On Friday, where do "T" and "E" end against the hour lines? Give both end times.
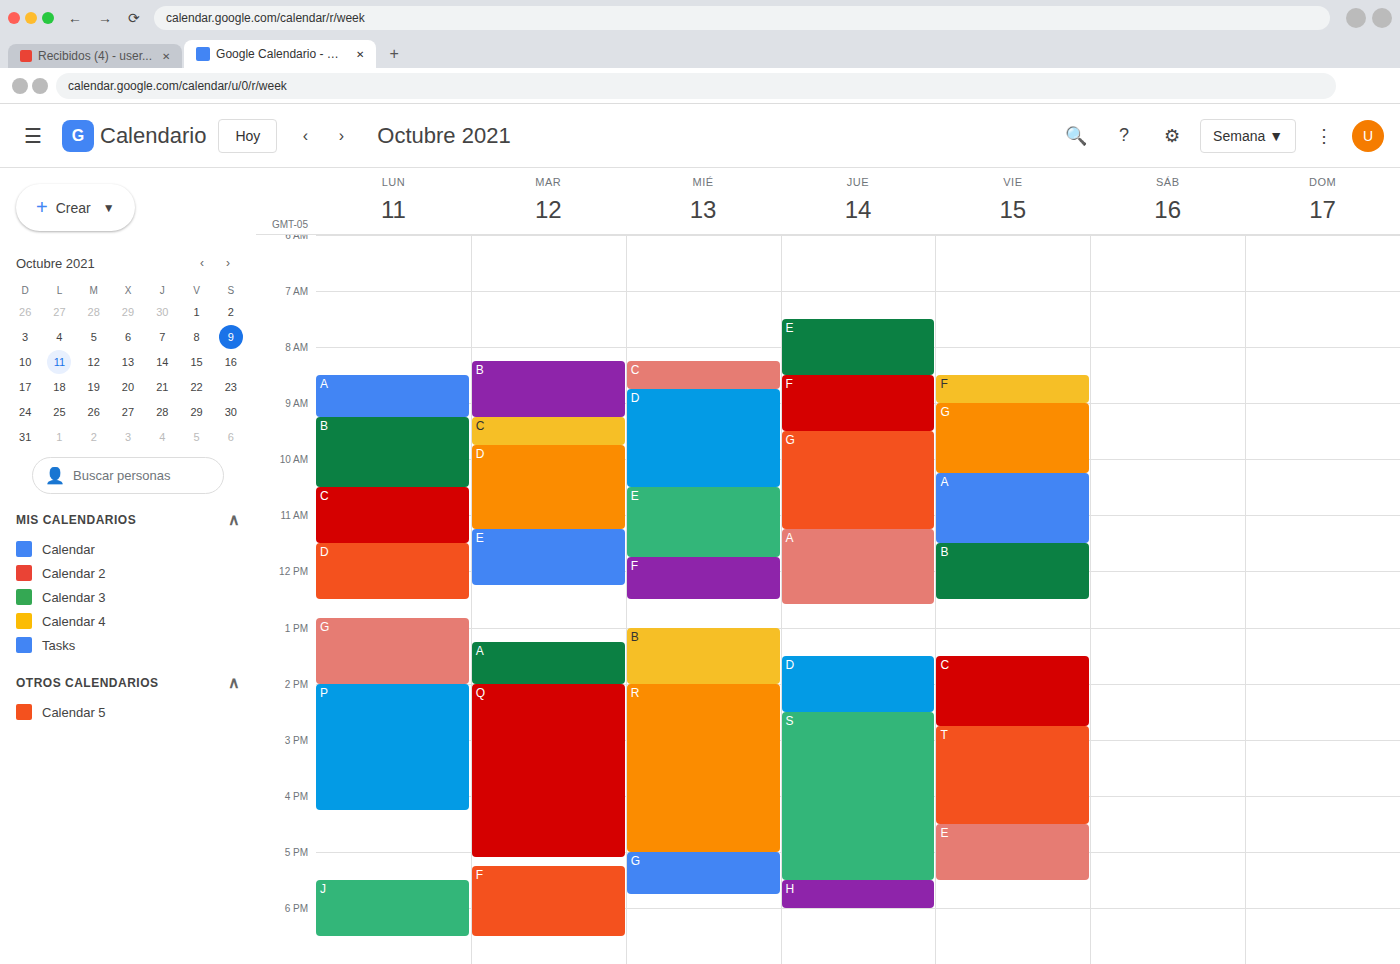
"T": 16:30, halfway between the 16:00 and 17:00 lines. "E": 17:30, halfway between the 17:00 and 18:00 lines.